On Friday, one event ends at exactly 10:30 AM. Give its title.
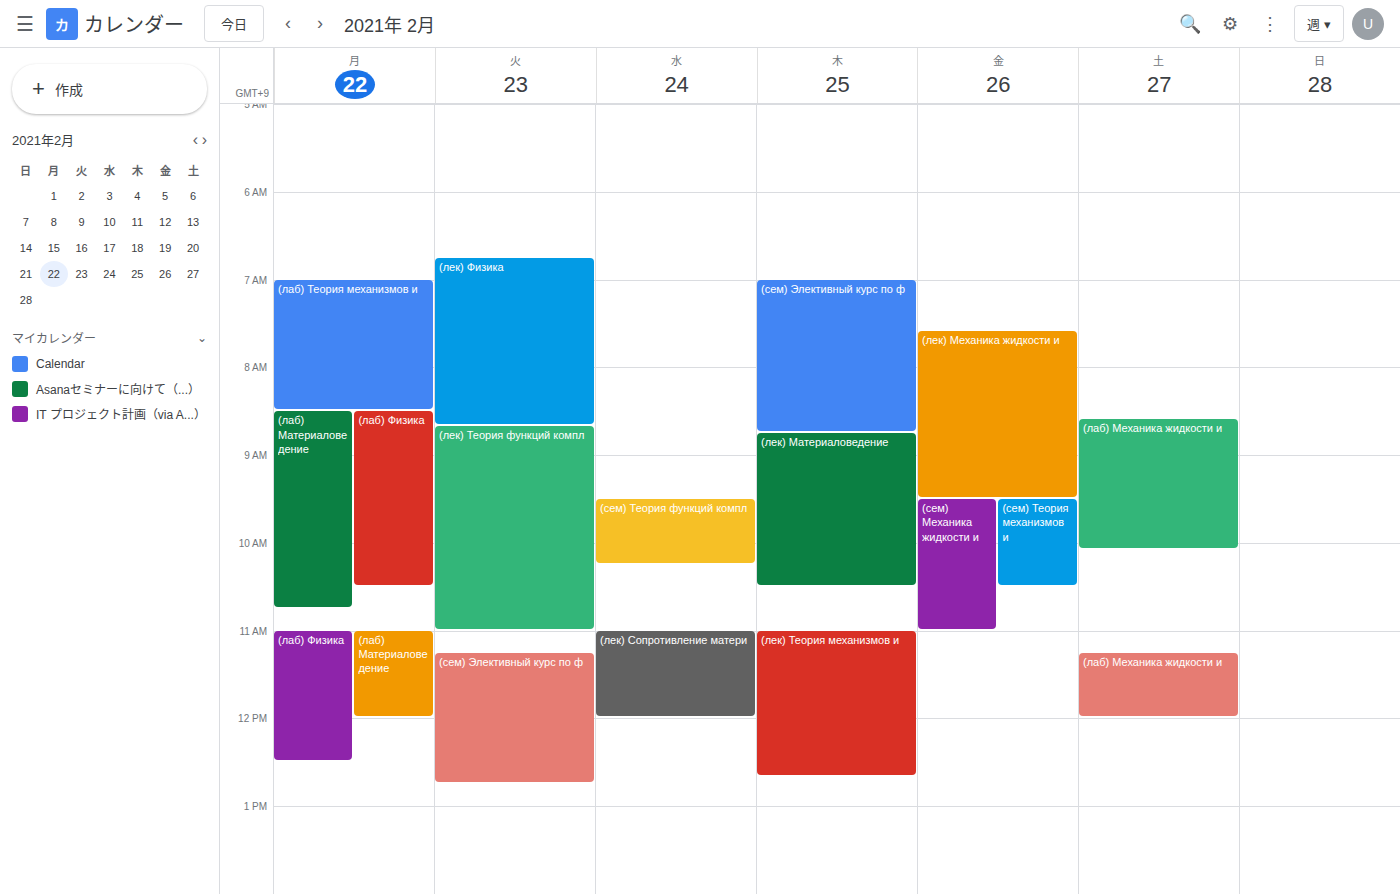
"(сем) Теория механизмов и"